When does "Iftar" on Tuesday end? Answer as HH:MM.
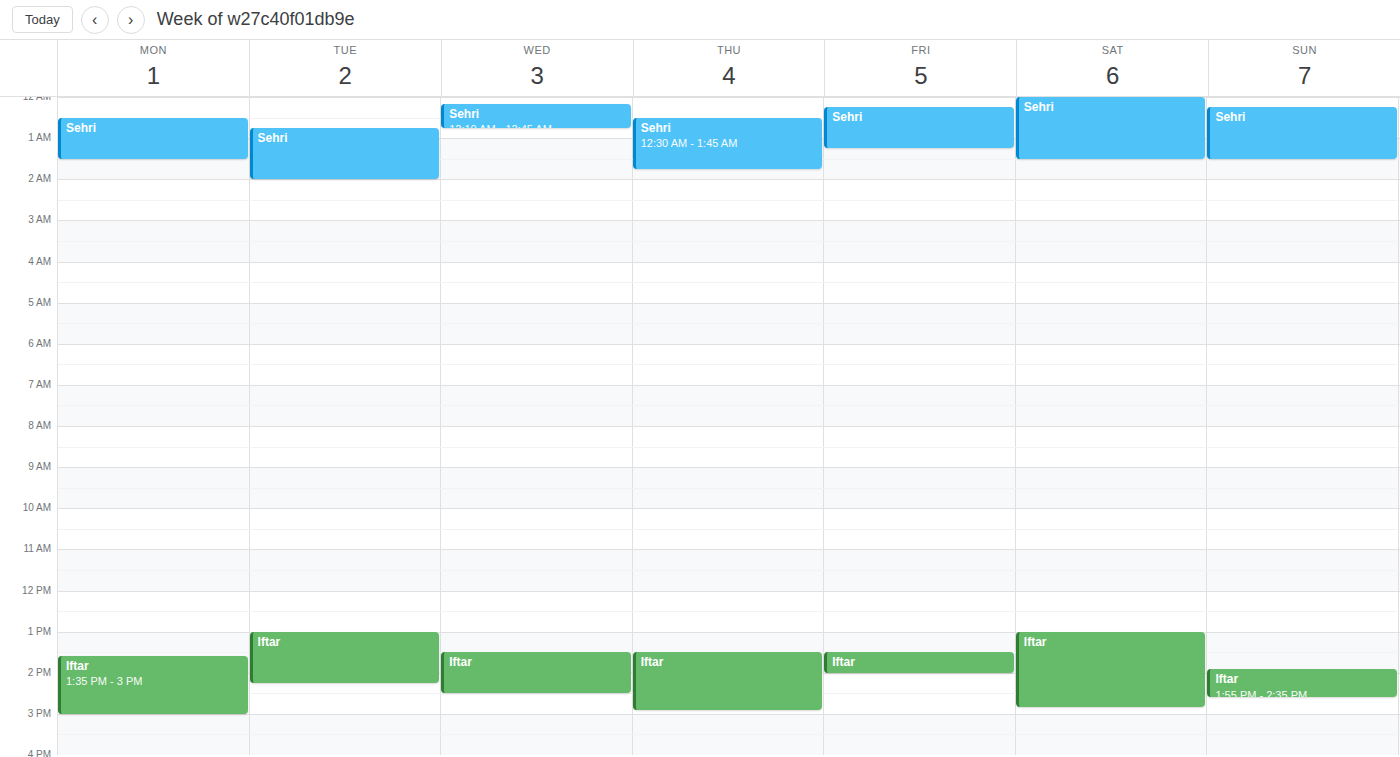
14:15